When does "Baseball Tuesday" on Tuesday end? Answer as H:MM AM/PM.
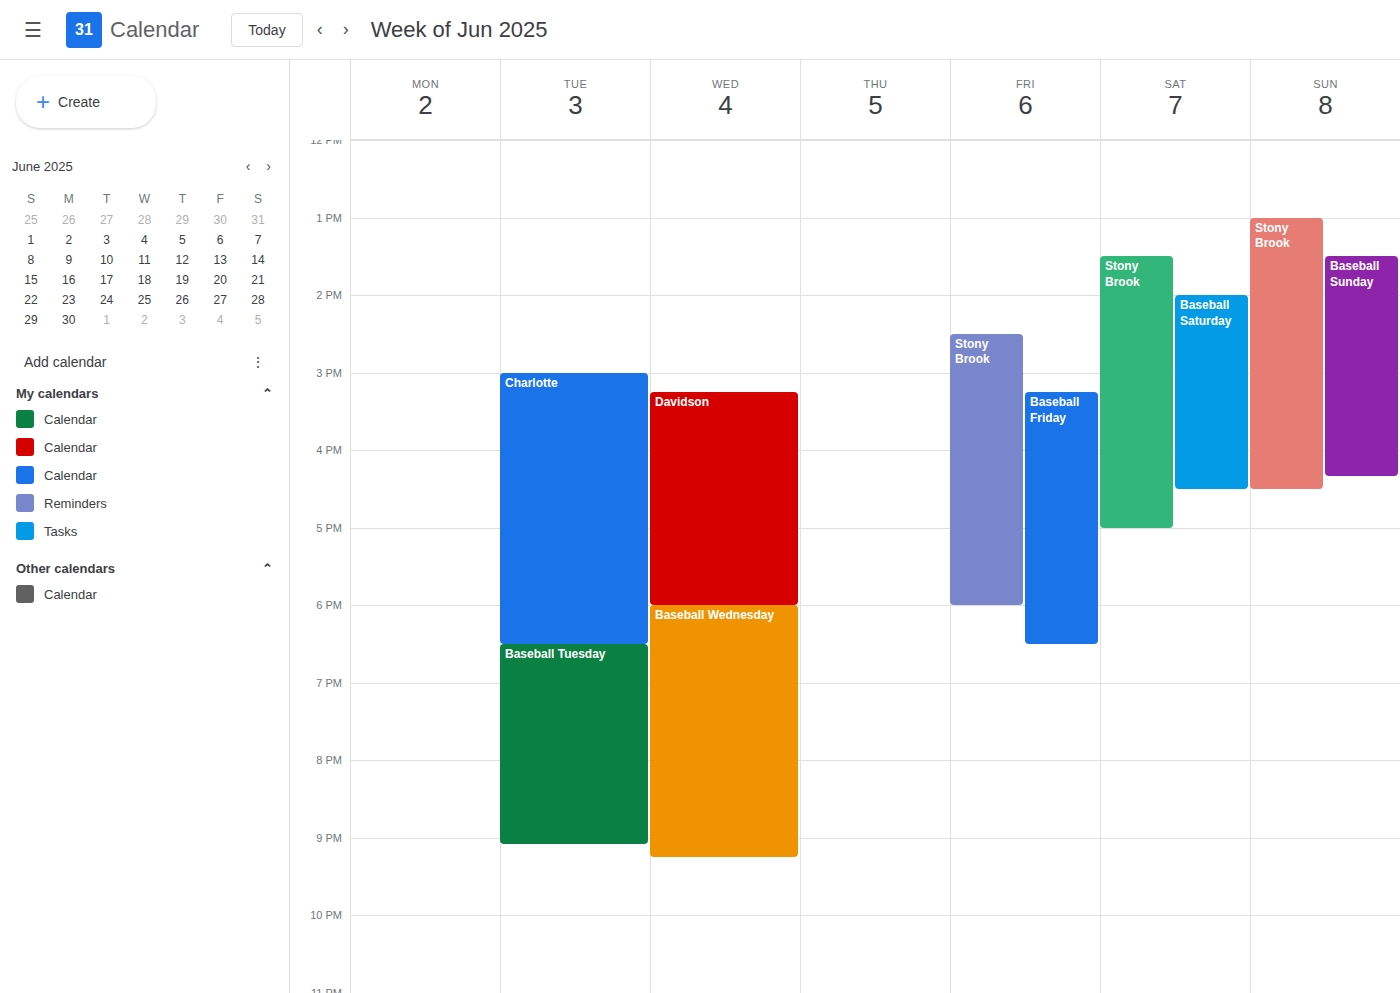
9:05 PM